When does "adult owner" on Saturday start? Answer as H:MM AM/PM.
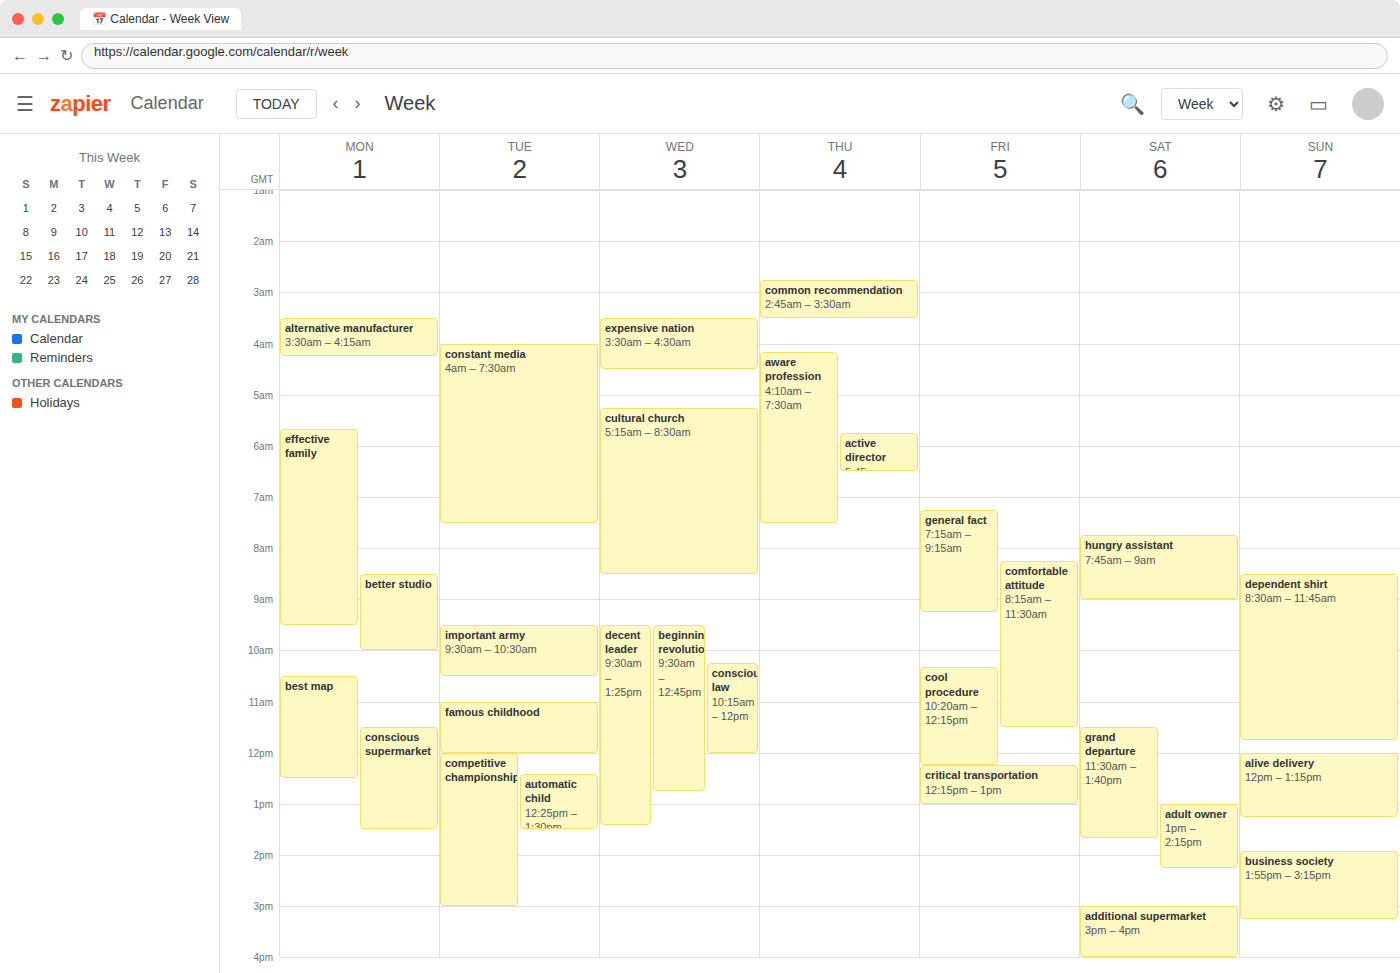
1:00 PM